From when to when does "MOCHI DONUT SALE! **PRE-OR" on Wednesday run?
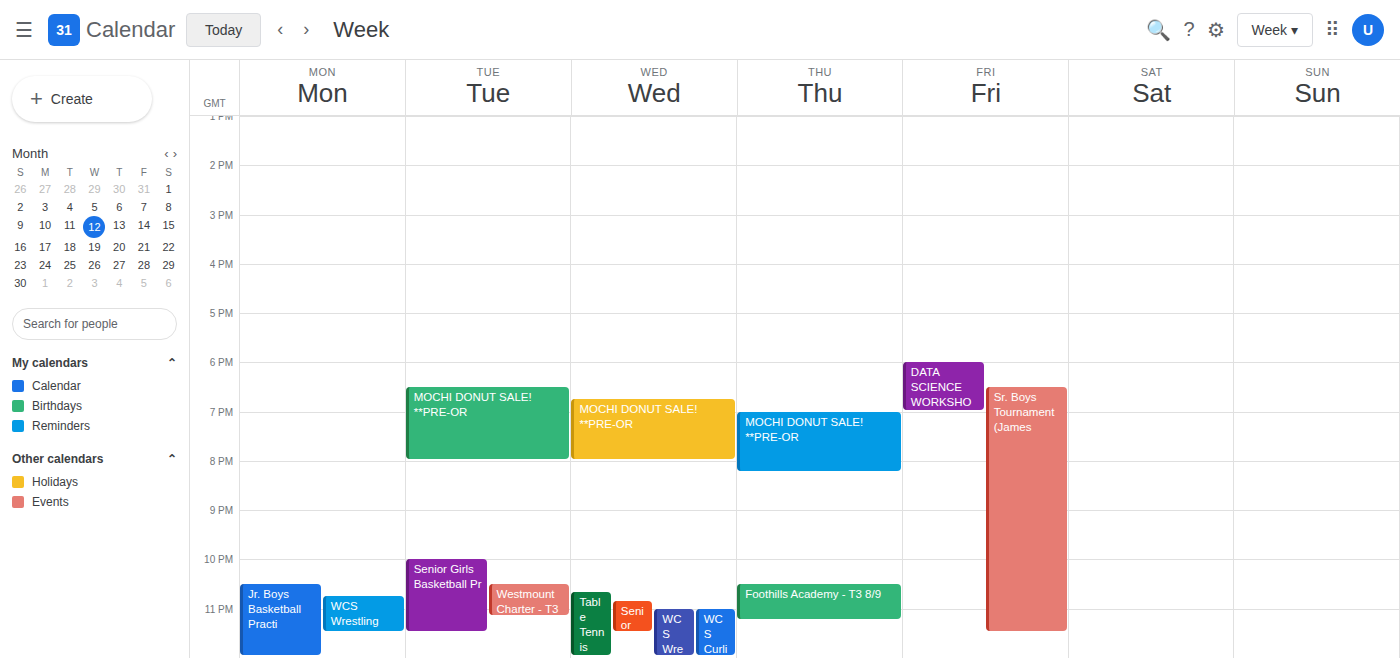
6:45 PM to 8:00 PM